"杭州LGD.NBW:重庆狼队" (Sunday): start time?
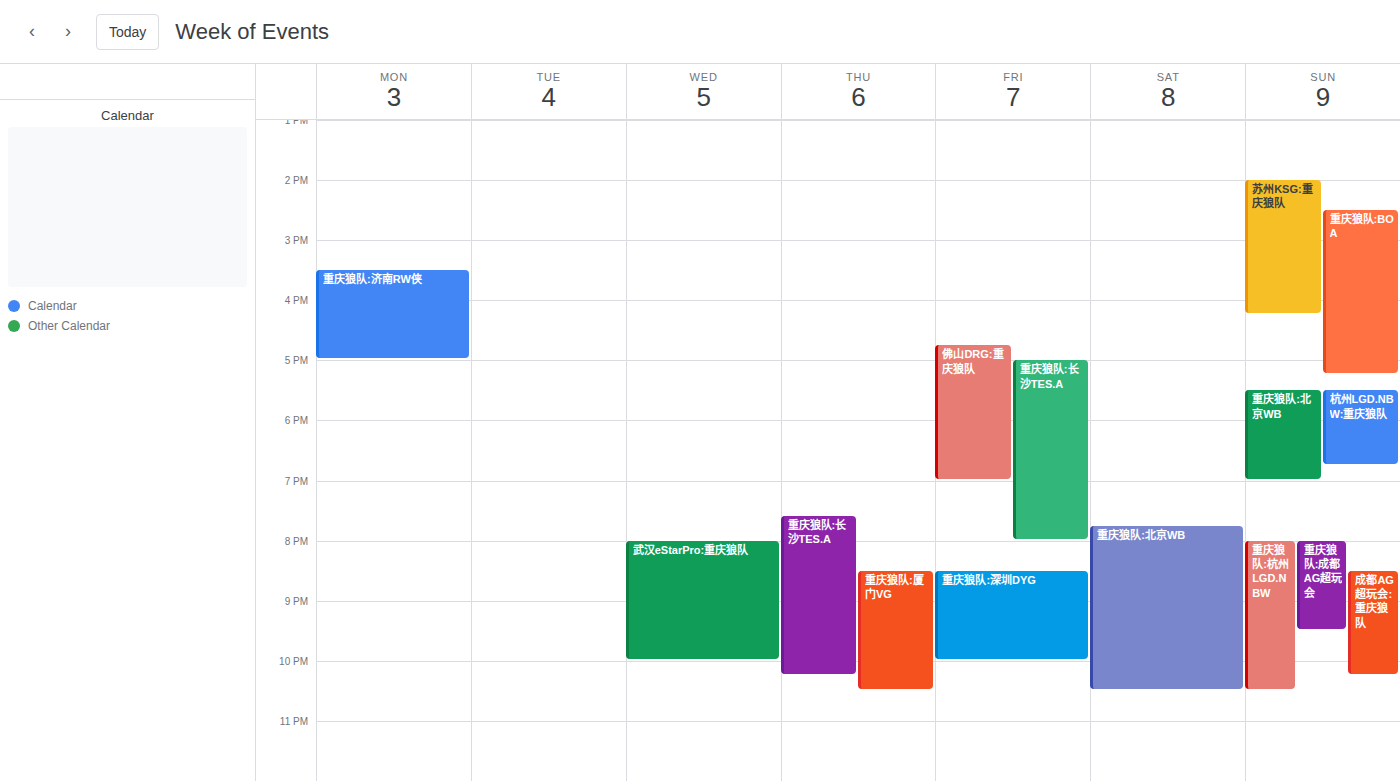
5:30 PM